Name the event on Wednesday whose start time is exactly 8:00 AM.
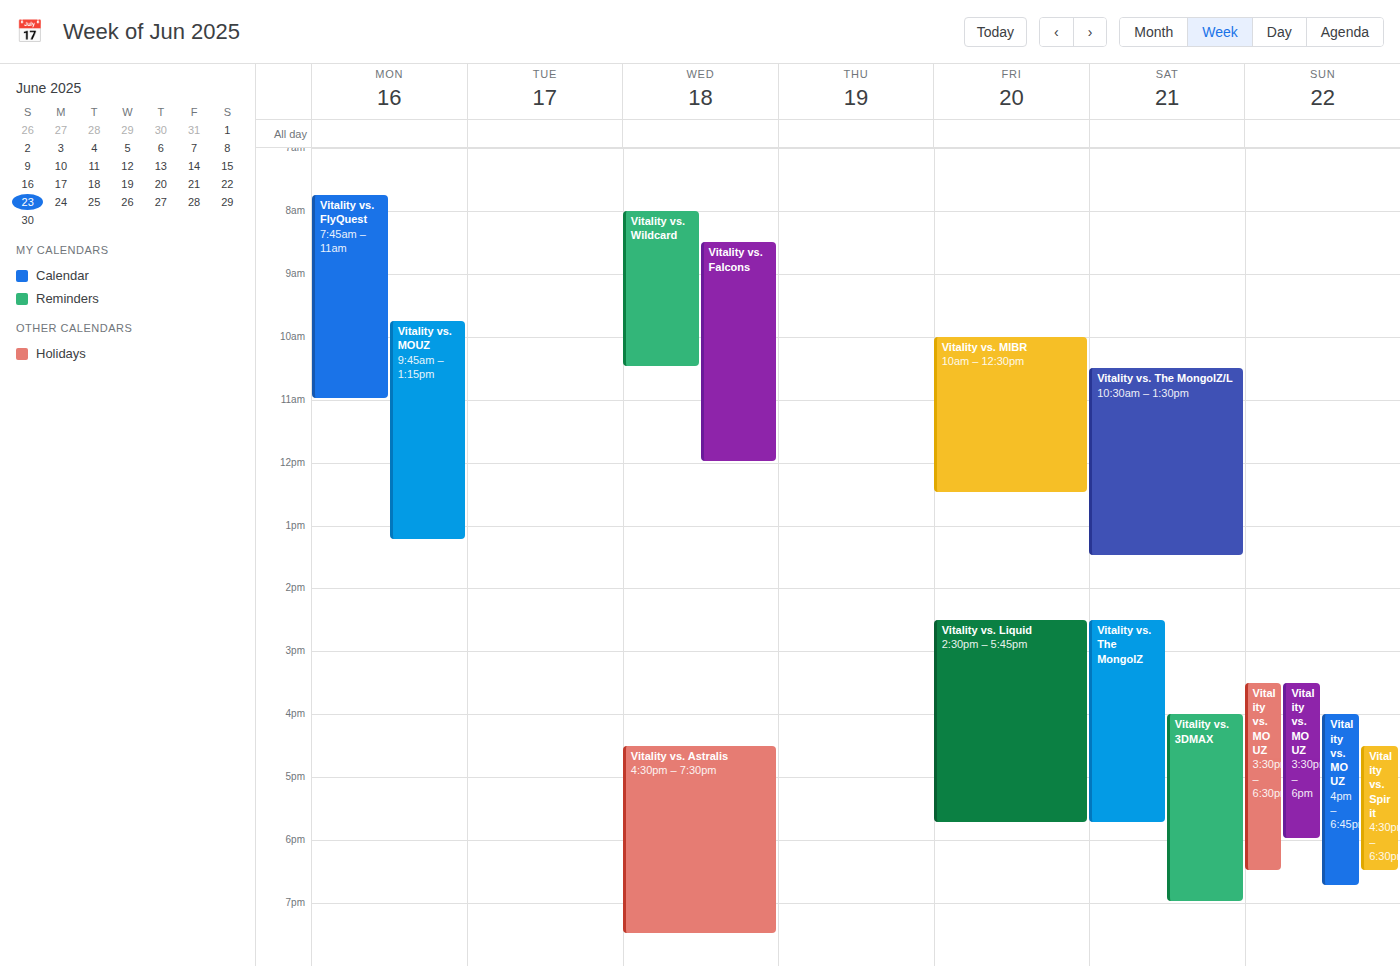
"Vitality vs. Wildcard"